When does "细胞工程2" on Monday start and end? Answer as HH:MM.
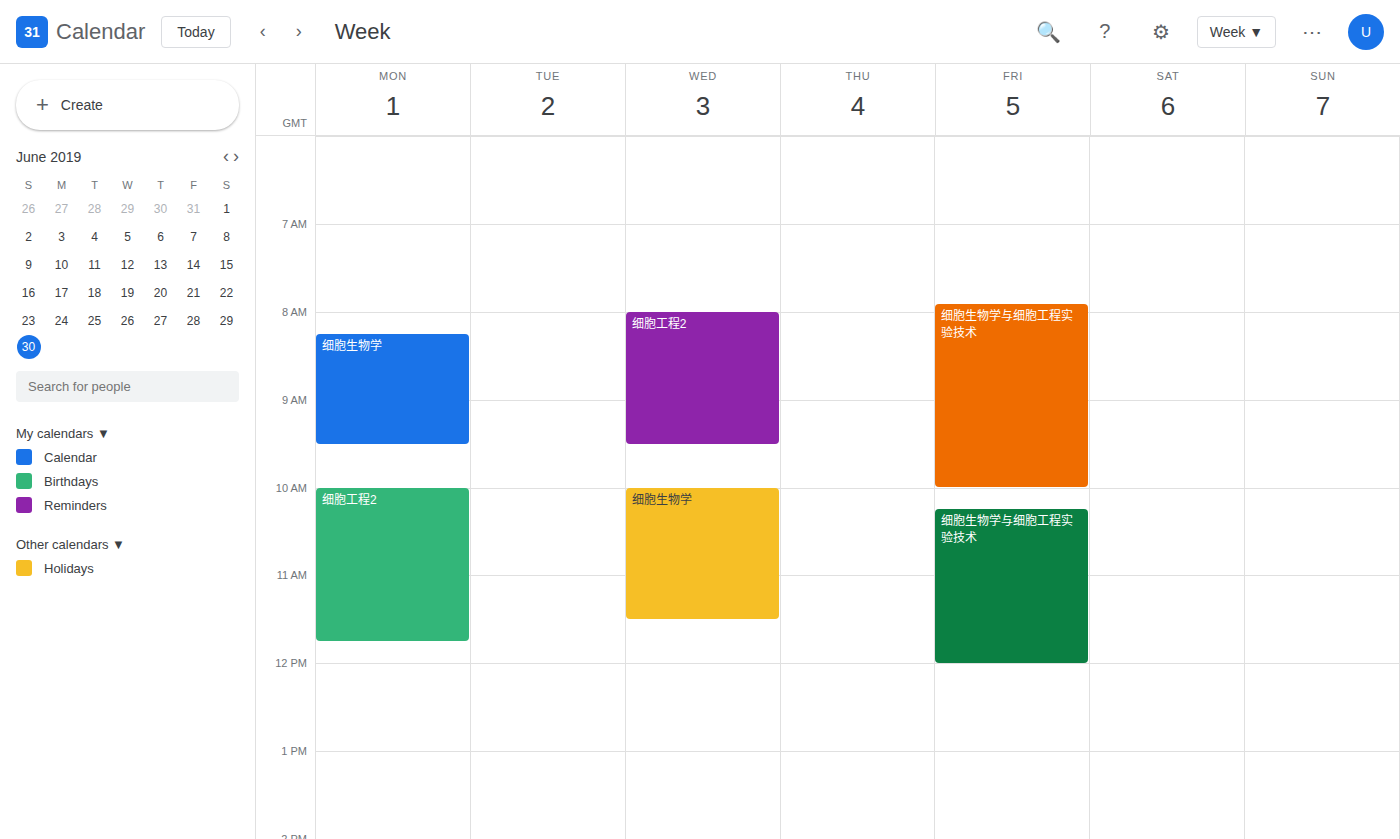
10:00 to 11:45